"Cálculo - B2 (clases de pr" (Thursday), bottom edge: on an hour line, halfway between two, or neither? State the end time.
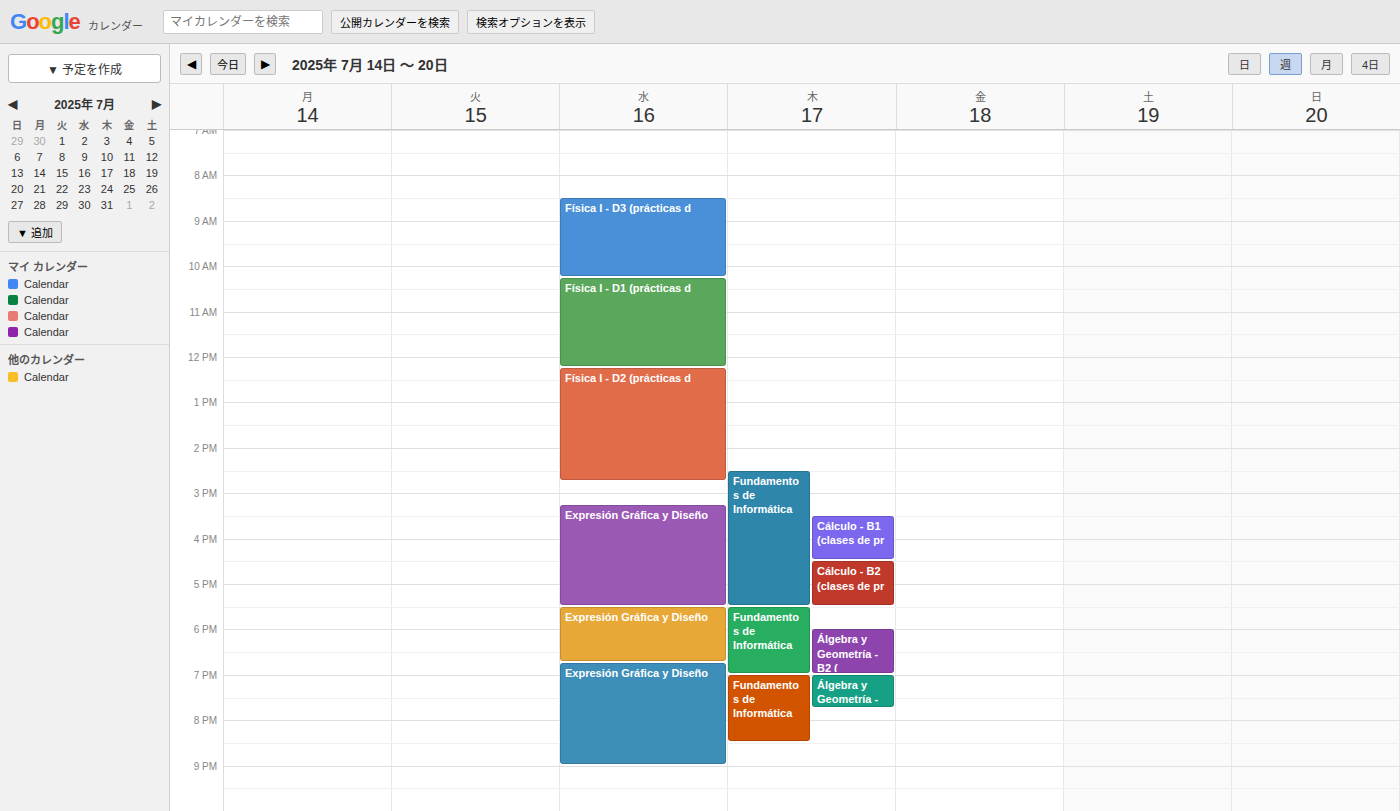
5:30 PM -- halfway between the 5 PM and 6 PM lines.